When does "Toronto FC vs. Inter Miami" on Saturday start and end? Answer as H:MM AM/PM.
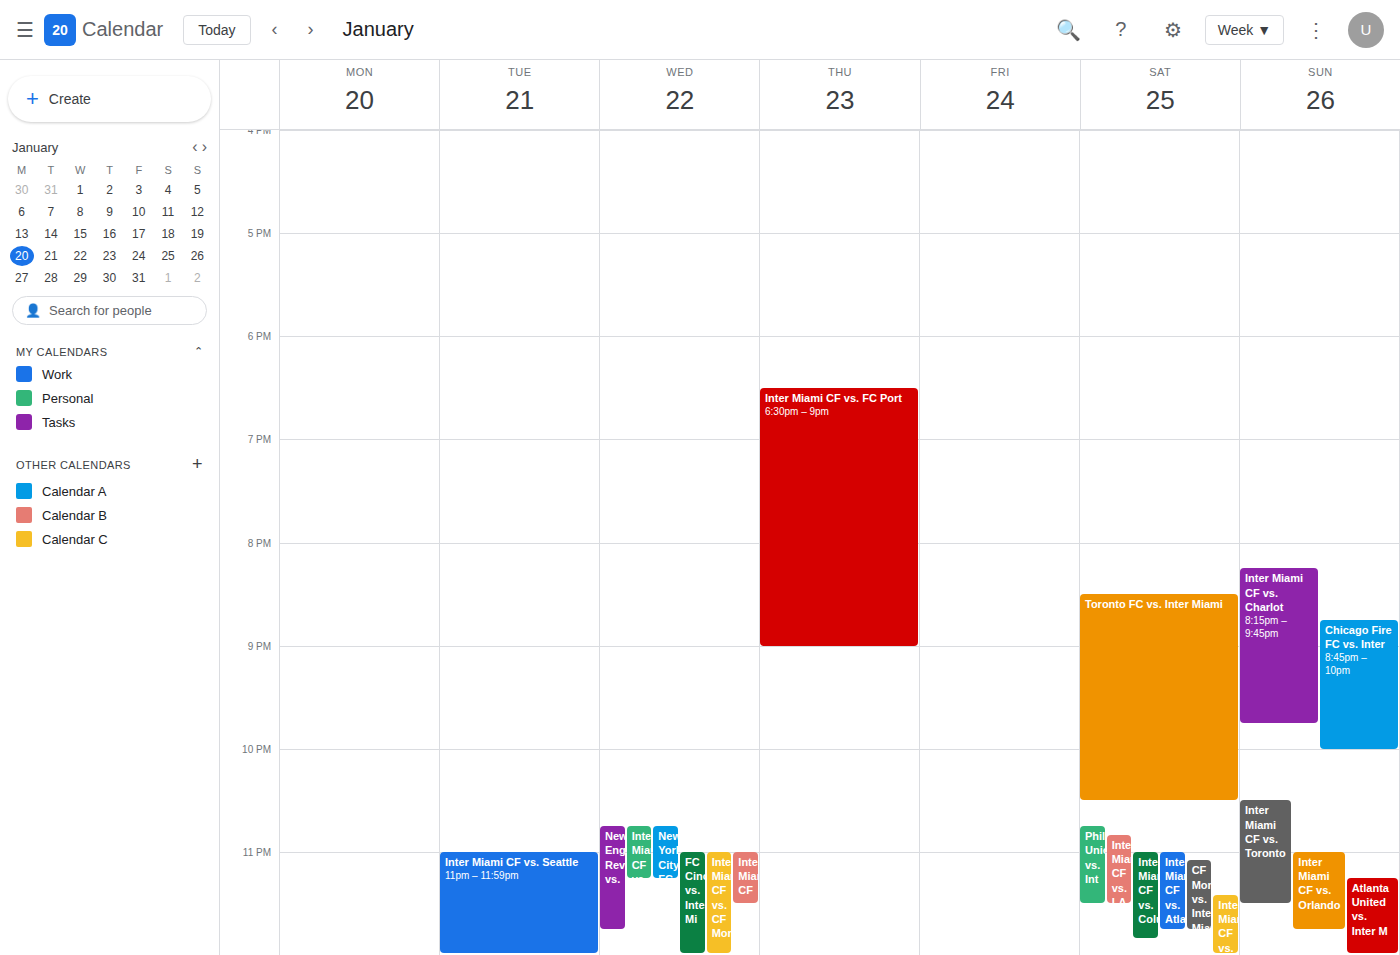
8:30 PM to 10:30 PM